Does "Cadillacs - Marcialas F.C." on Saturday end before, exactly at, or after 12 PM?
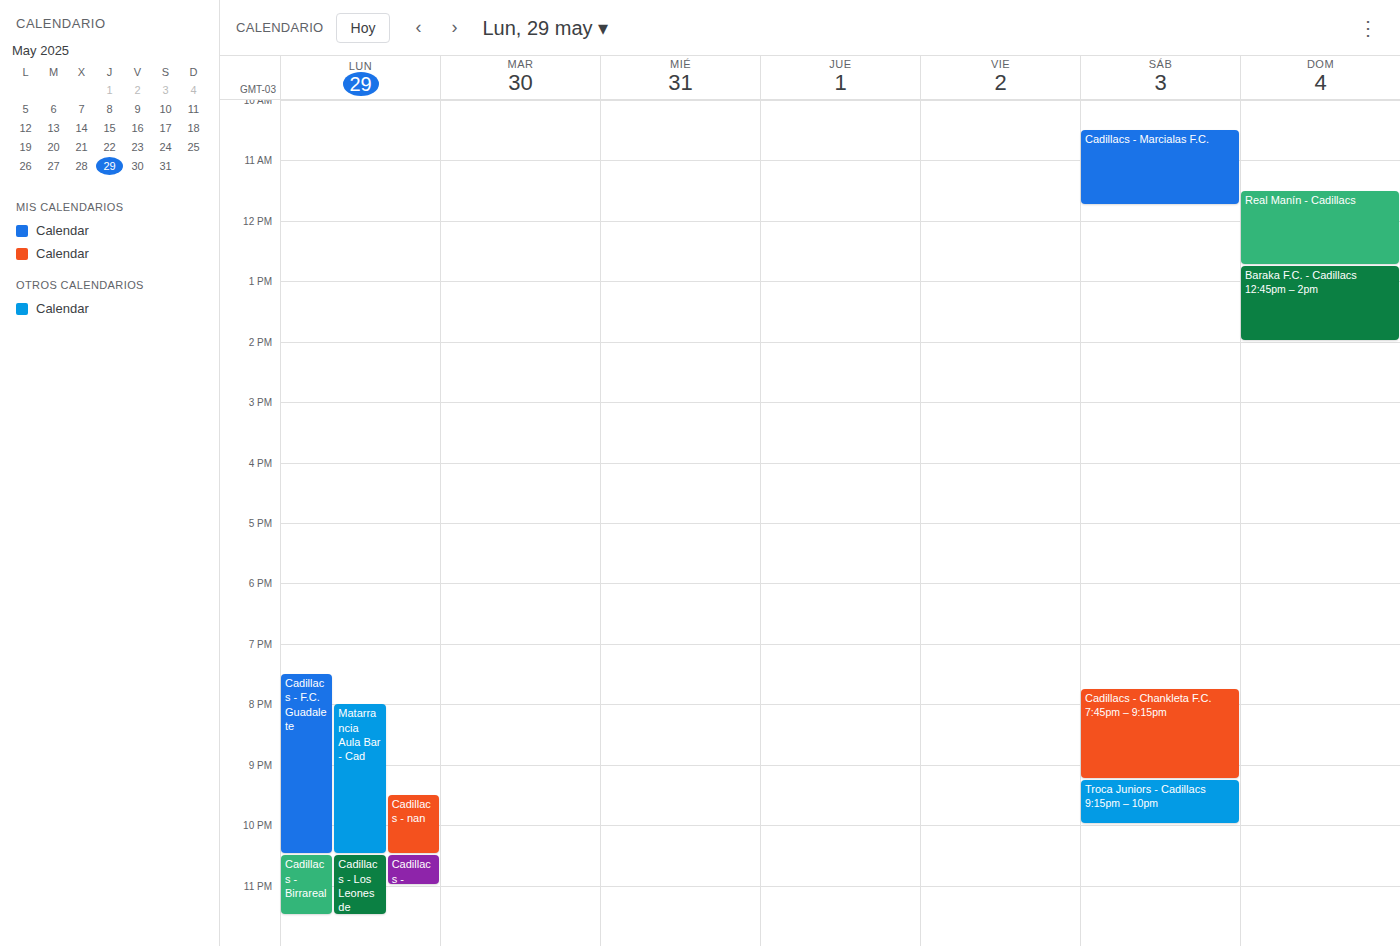
11:45 AM -- before 12 PM, 15 minutes above the 12 PM line.